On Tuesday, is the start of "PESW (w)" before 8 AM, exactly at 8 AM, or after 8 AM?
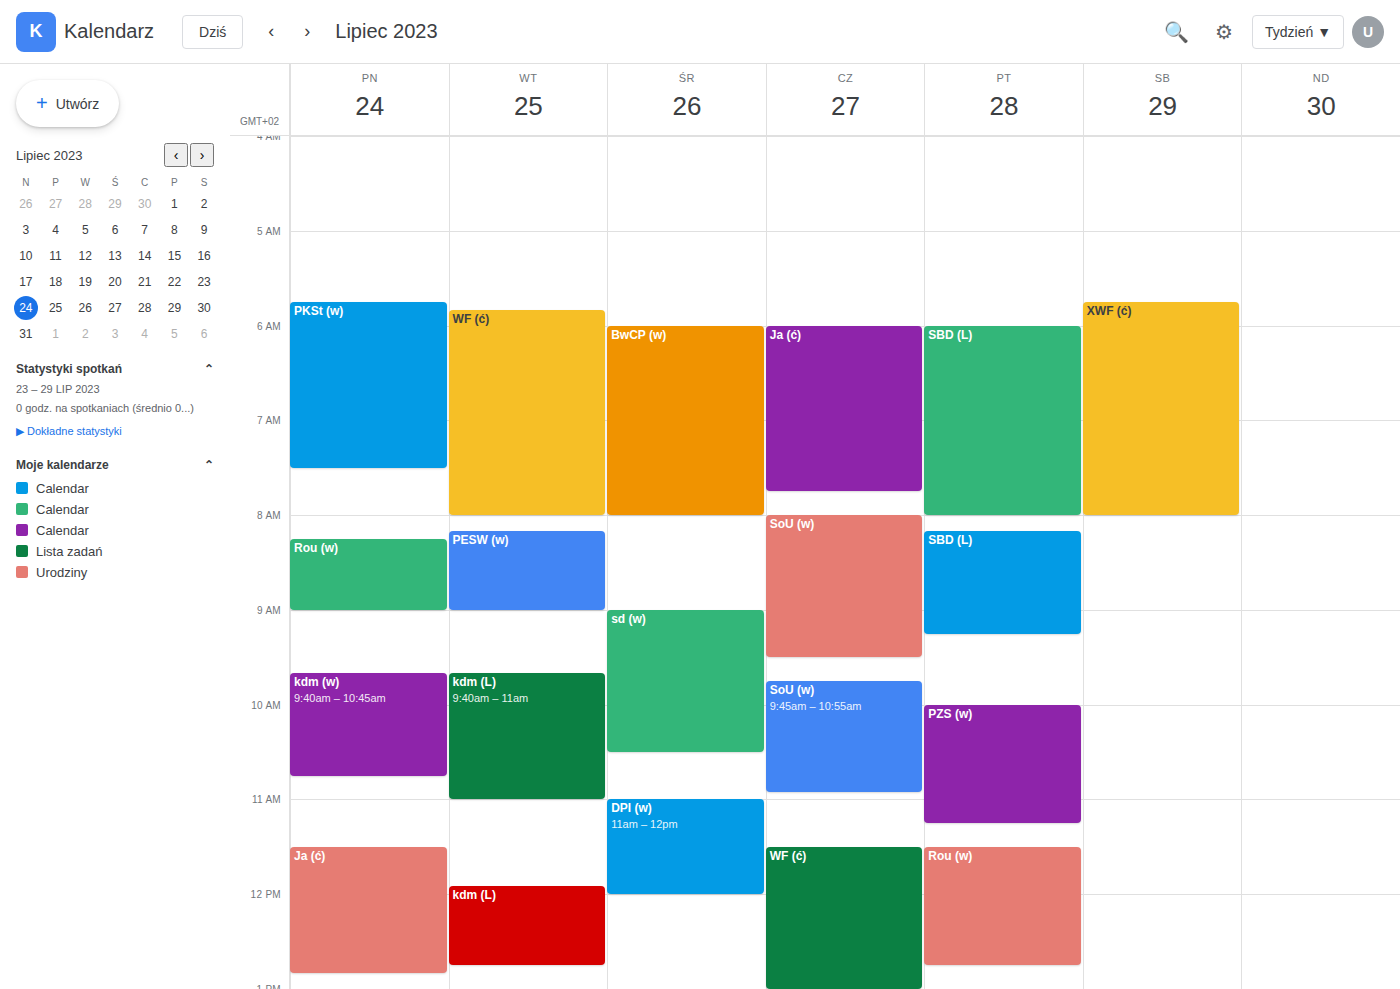
8:10 AM -- after 8 AM, 10 minutes below the 8 AM line.